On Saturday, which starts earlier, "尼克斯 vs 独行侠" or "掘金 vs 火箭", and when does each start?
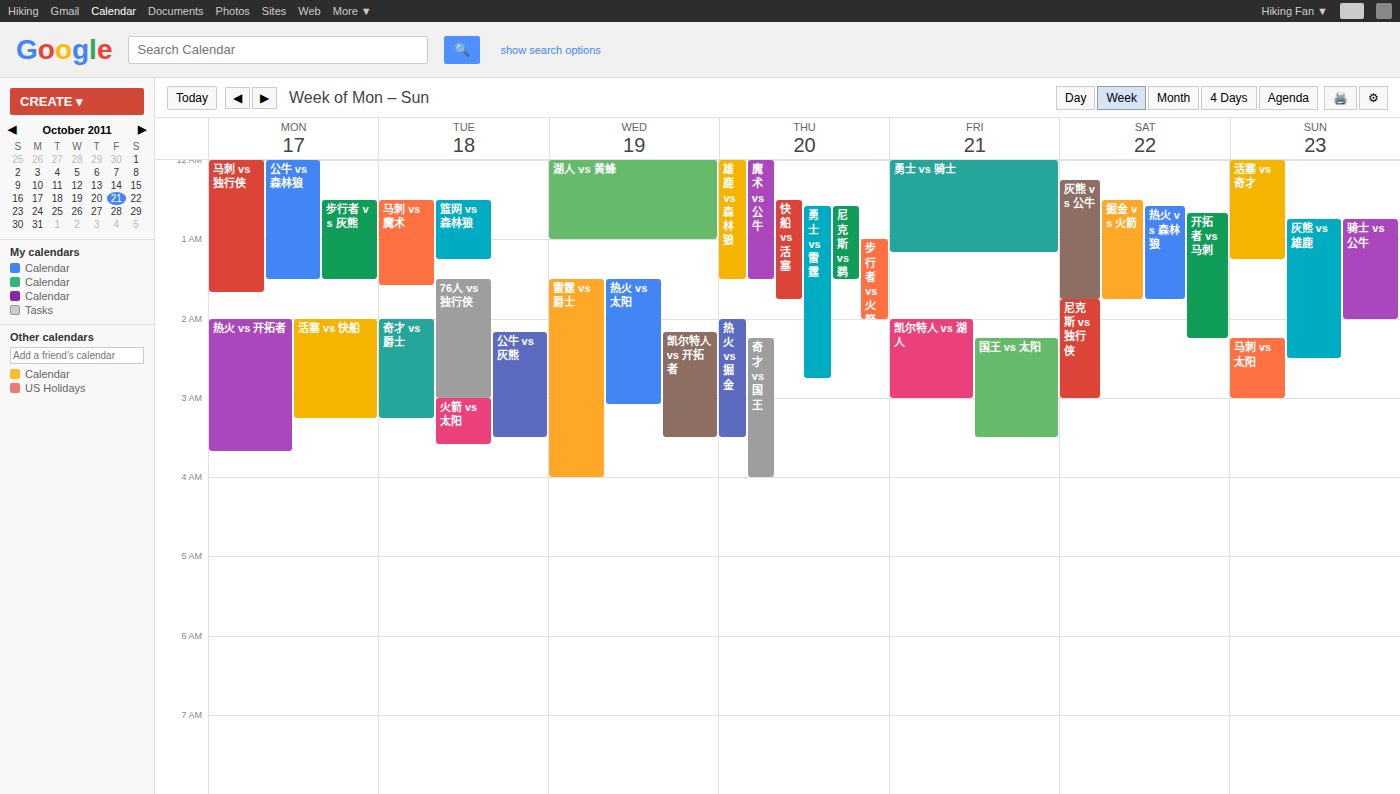
"掘金 vs 火箭" 12:30 AM; "尼克斯 vs 独行侠" 1:45 AM.